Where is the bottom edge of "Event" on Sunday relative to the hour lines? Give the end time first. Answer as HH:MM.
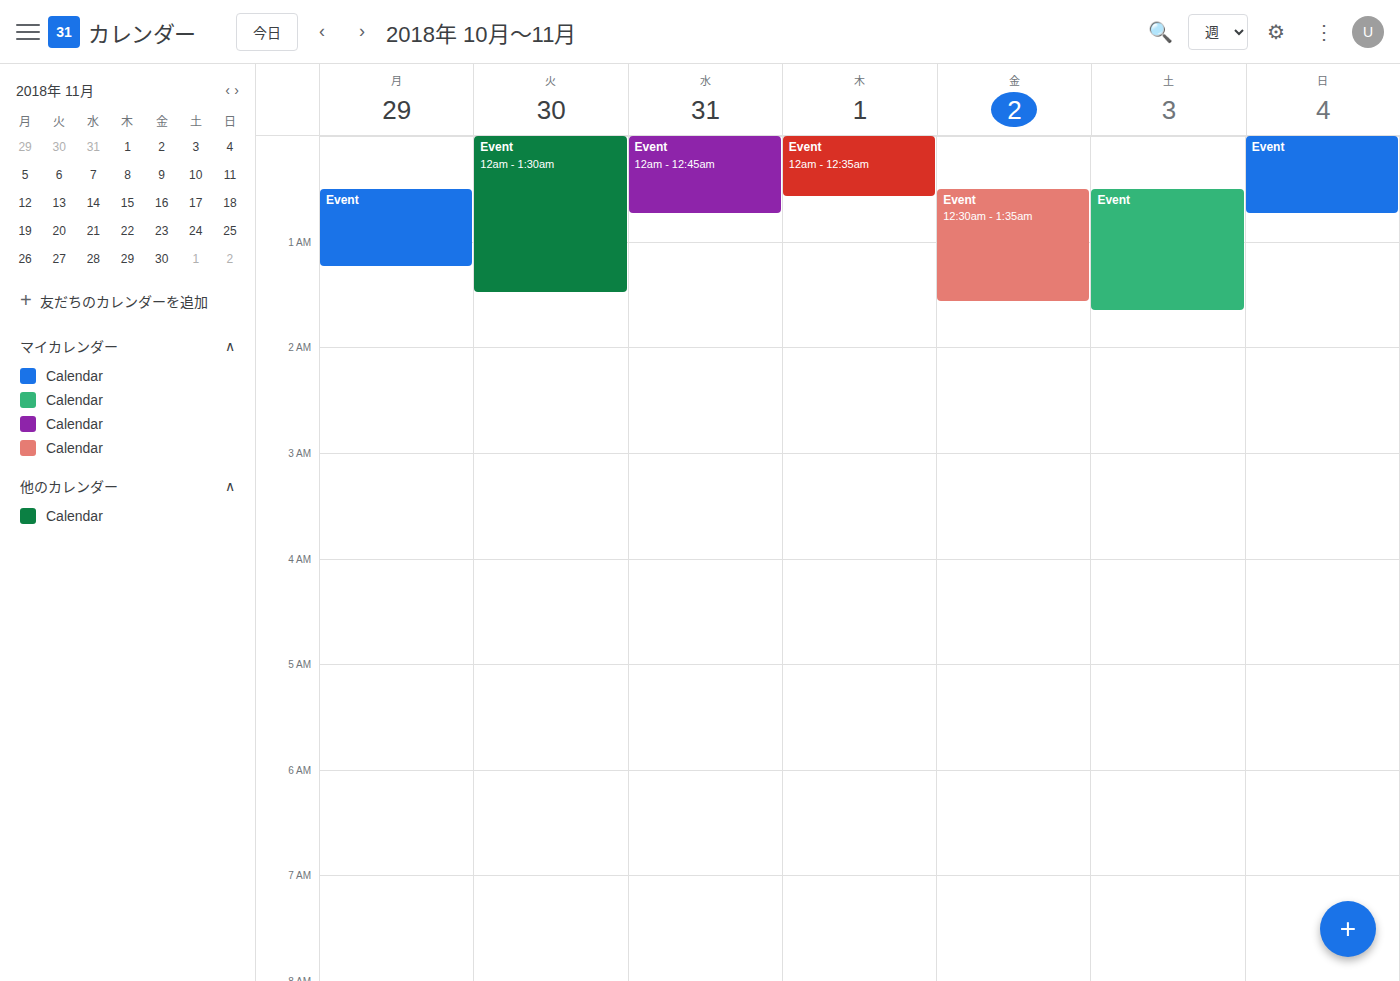
00:45 -- neither: three quarters of the way from the 00:00 line to the 01:00 line.